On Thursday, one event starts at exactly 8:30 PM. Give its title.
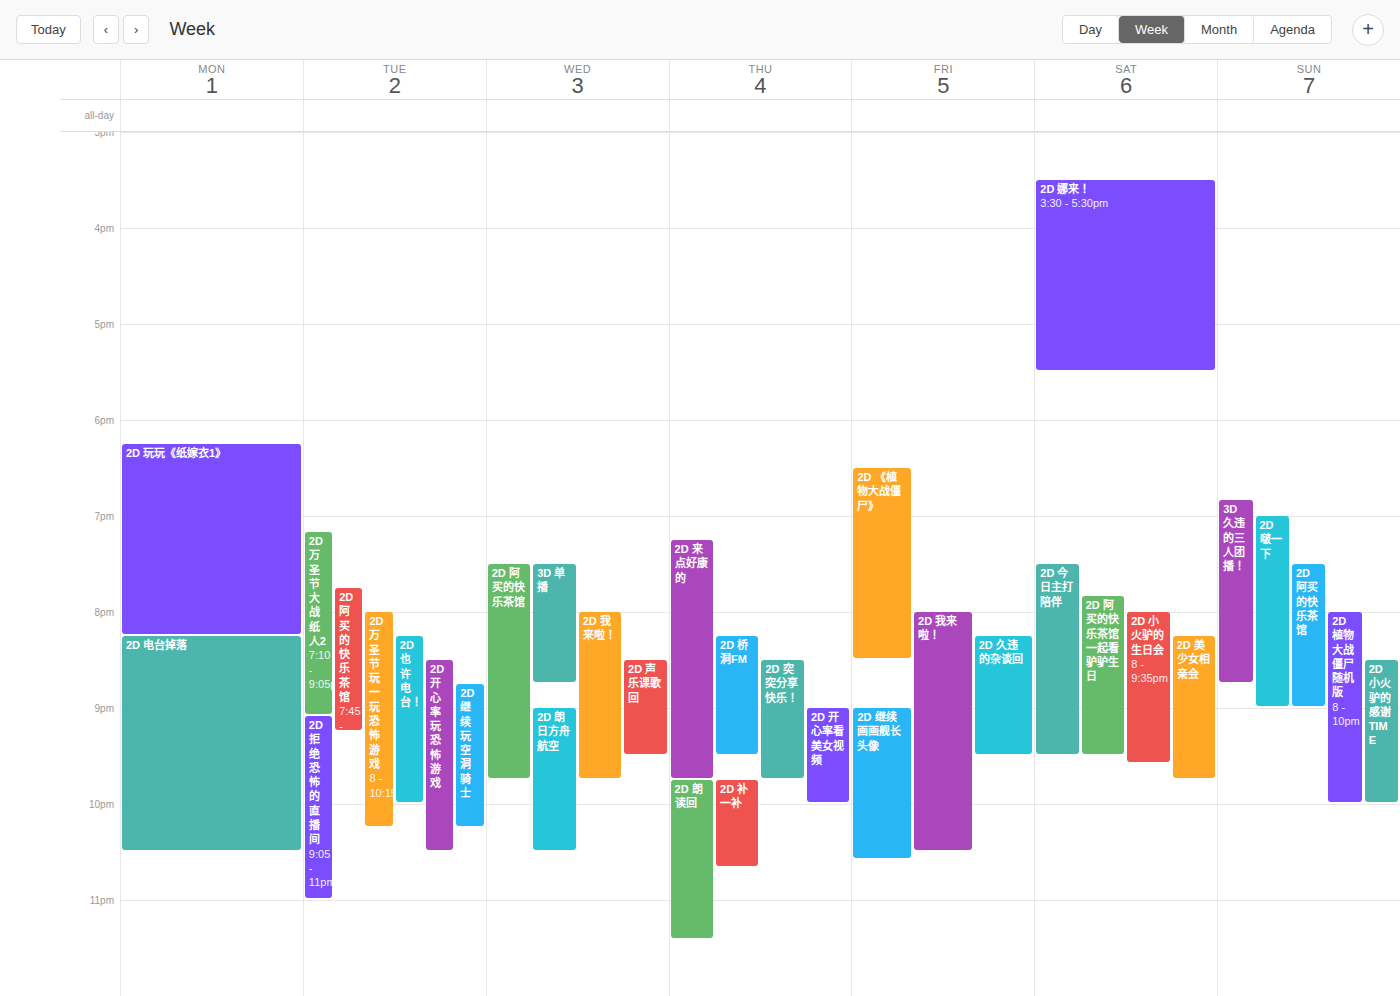
"2D 突突分享快乐！"